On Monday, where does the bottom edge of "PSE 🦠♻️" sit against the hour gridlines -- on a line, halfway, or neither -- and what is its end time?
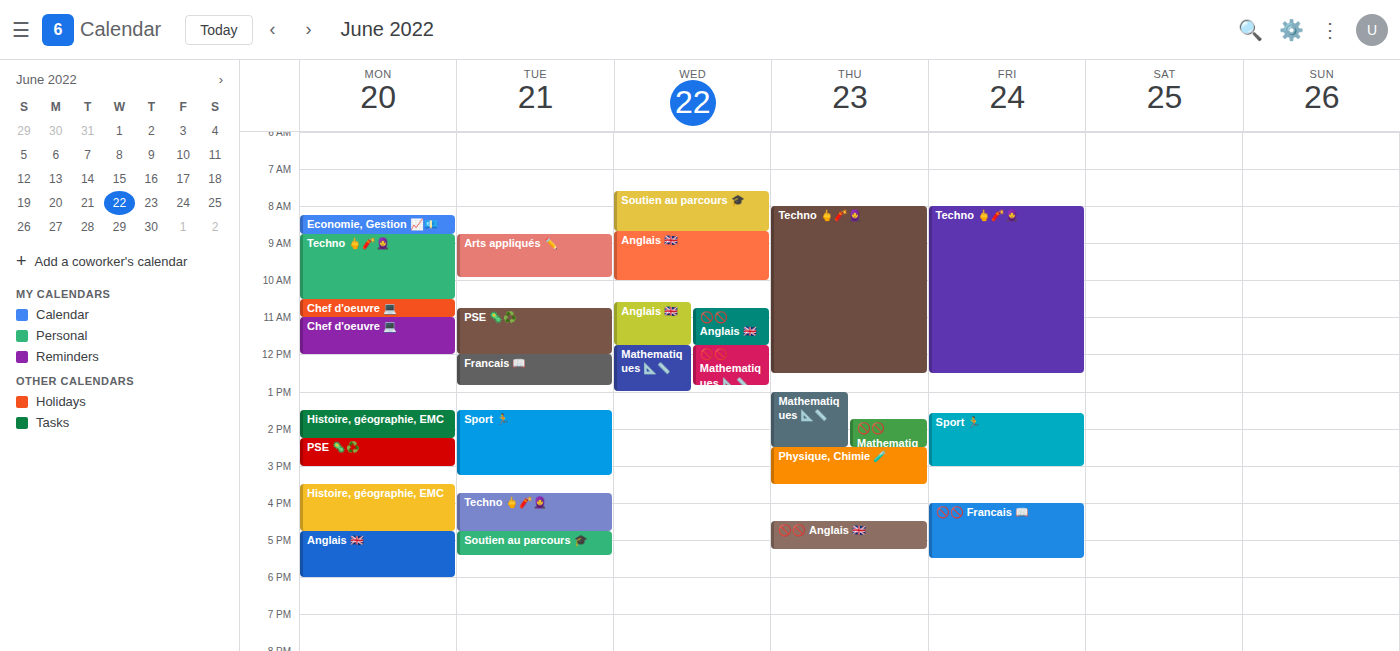
3:00 PM -- exactly on the 3 PM line.